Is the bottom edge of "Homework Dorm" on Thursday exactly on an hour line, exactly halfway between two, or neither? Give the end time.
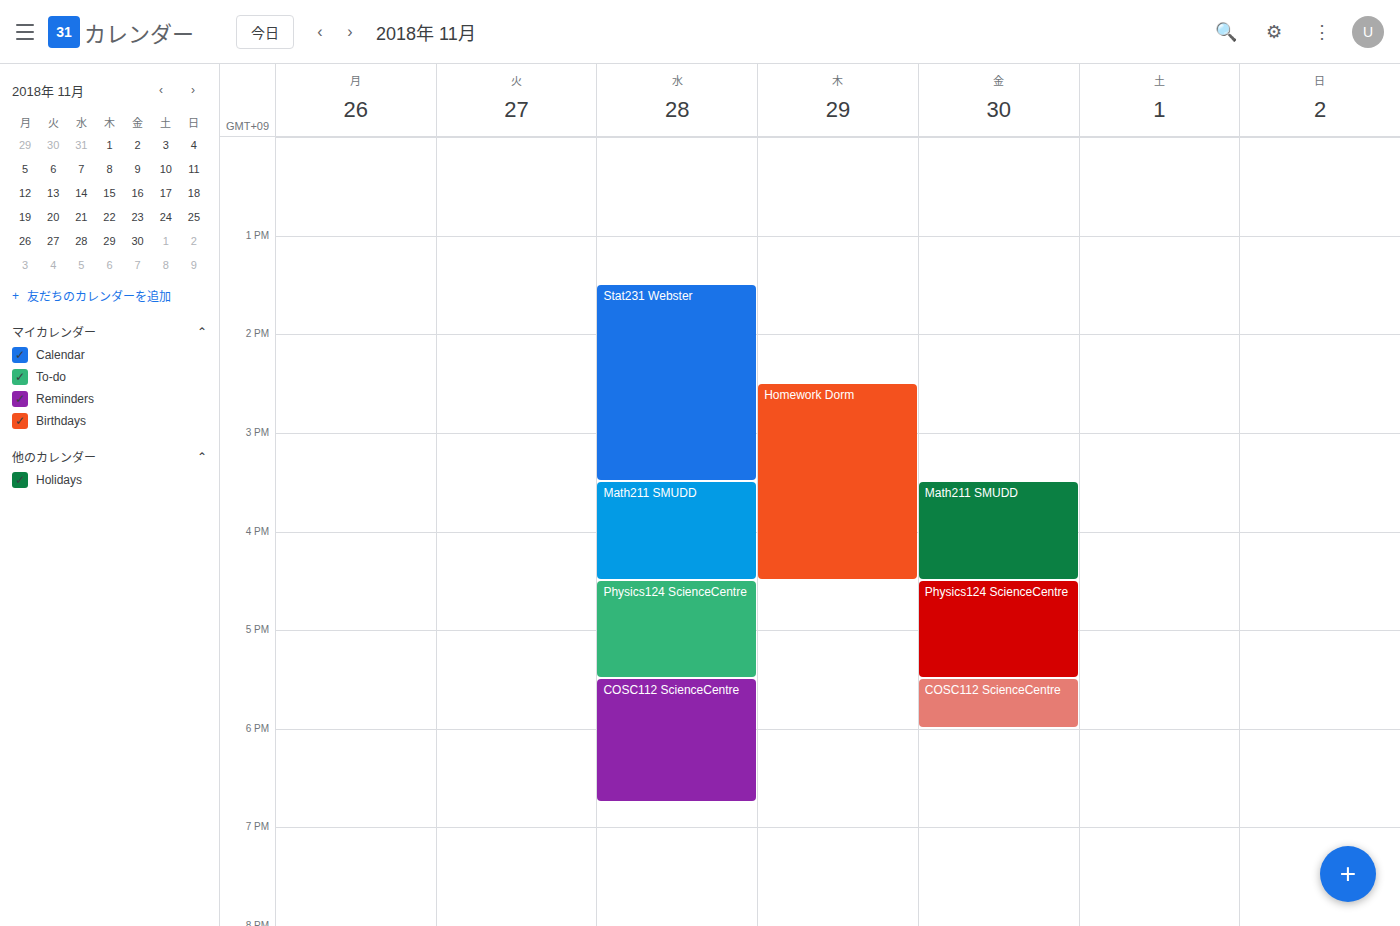
4:30 PM -- halfway between the 4 PM and 5 PM lines.